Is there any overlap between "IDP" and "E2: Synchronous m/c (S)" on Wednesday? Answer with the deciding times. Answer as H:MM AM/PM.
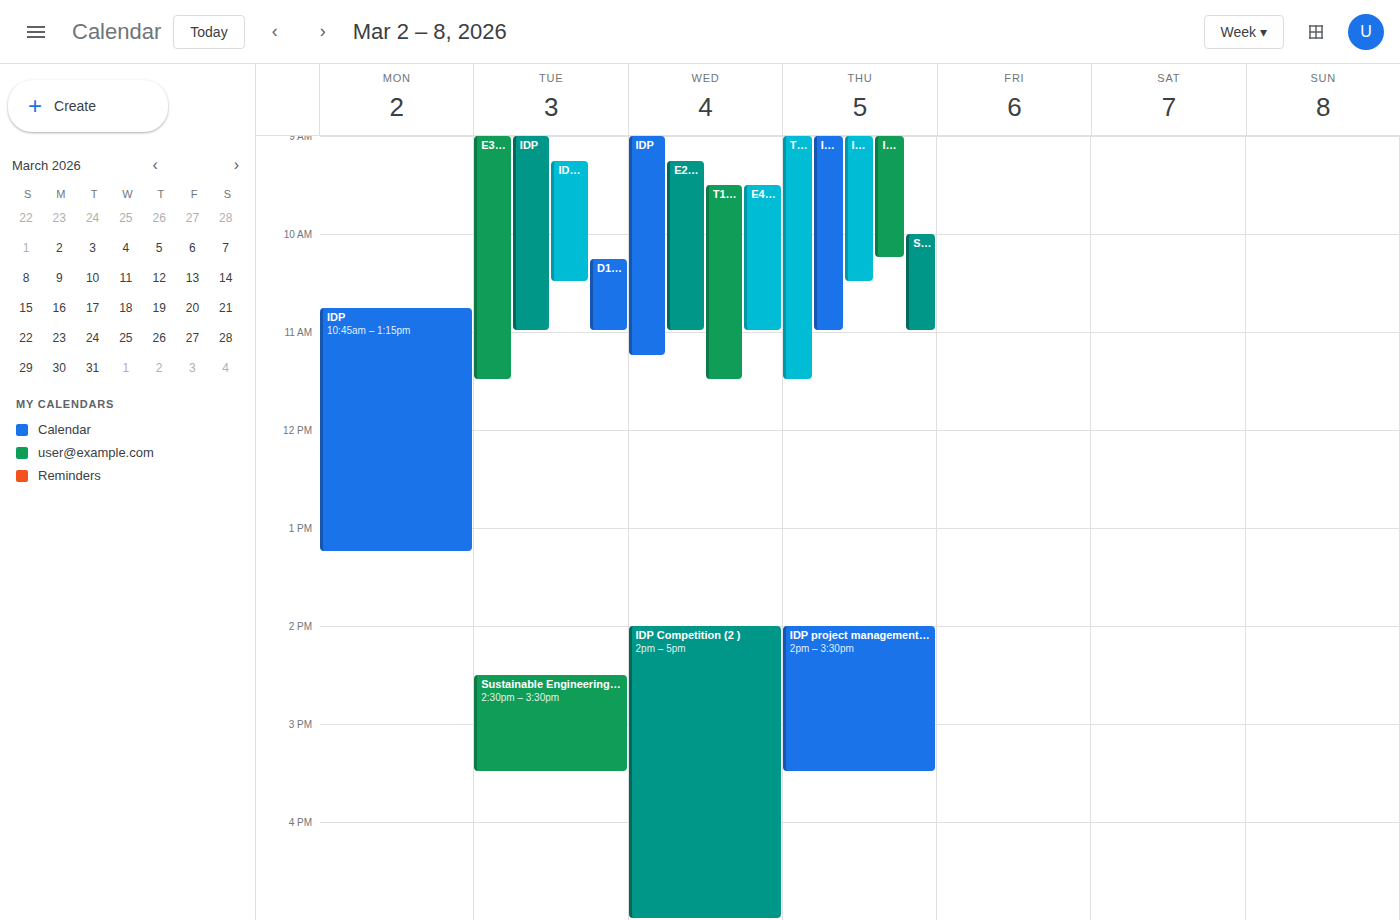
"E2: Synchronous m/c (S)" runs 9:15 AM to 11:00 AM, inside "IDP" -- they overlap.